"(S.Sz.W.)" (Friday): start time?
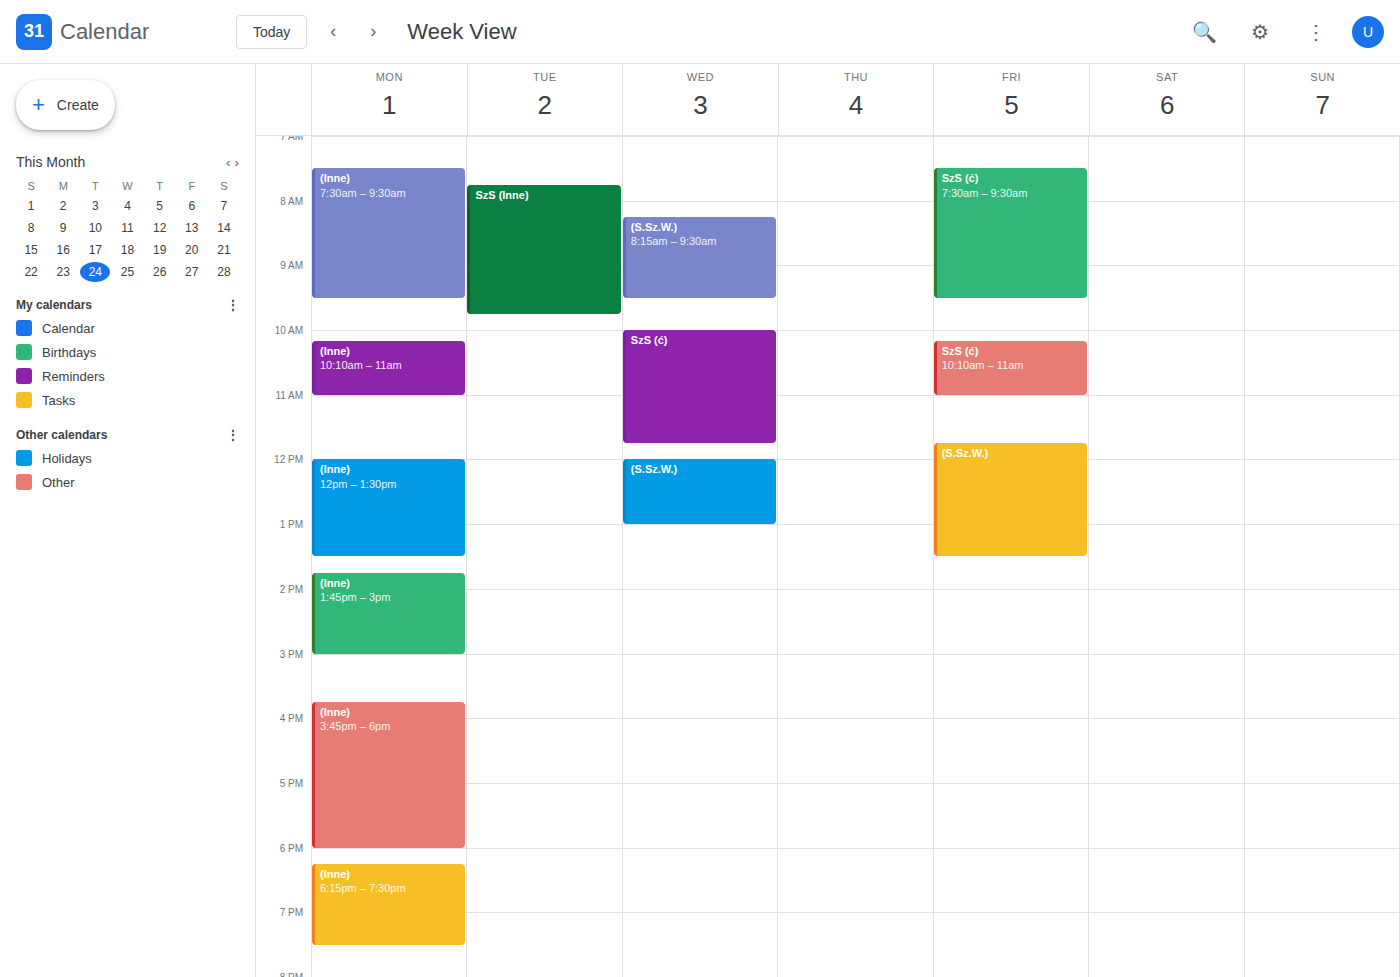
11:45 AM